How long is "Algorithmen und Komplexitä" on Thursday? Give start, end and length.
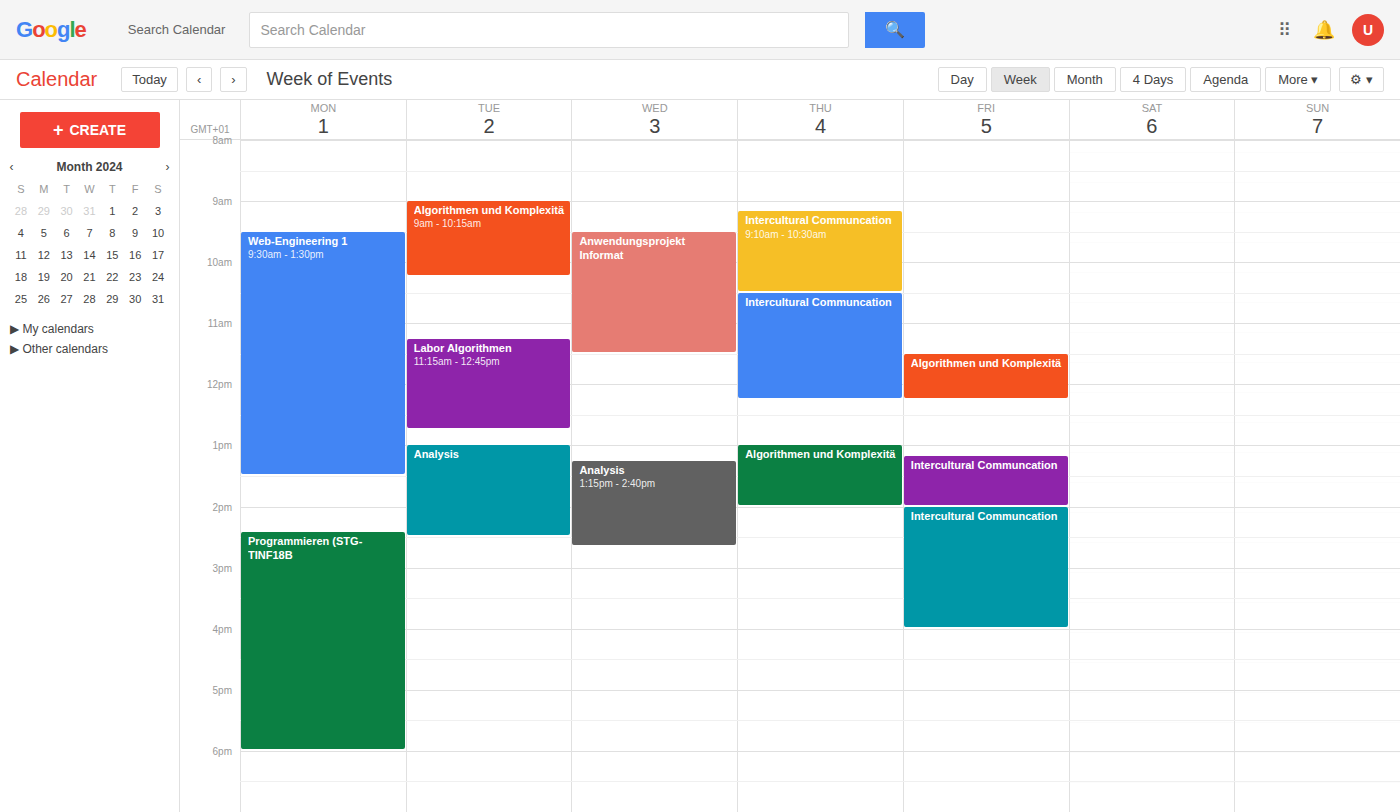
1:00 PM to 2:00 PM, 1 hour